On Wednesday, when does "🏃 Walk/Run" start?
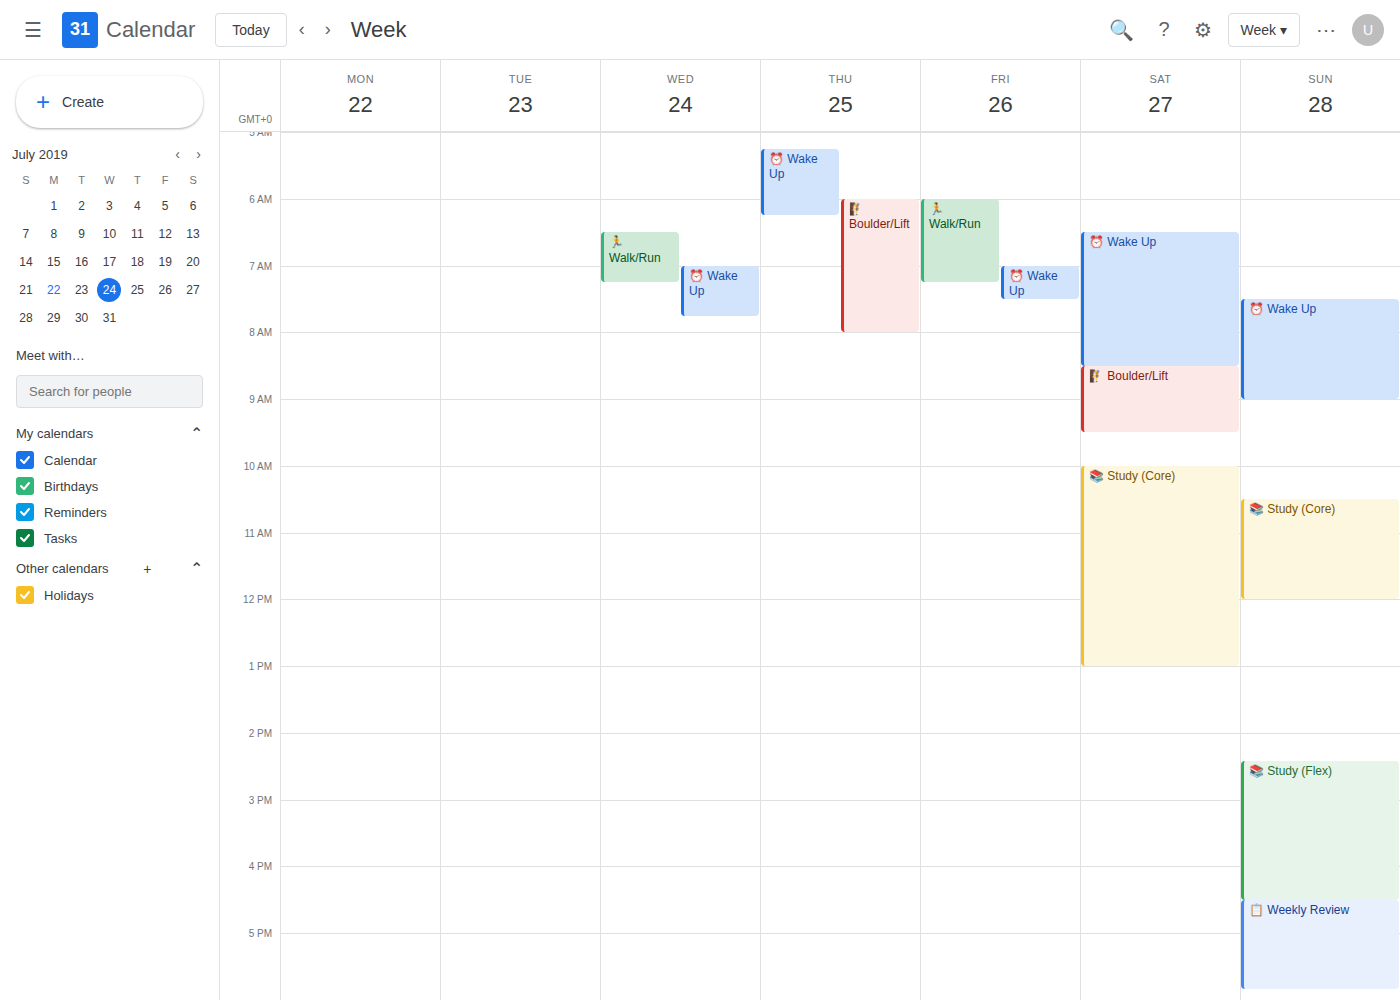
6:30 AM